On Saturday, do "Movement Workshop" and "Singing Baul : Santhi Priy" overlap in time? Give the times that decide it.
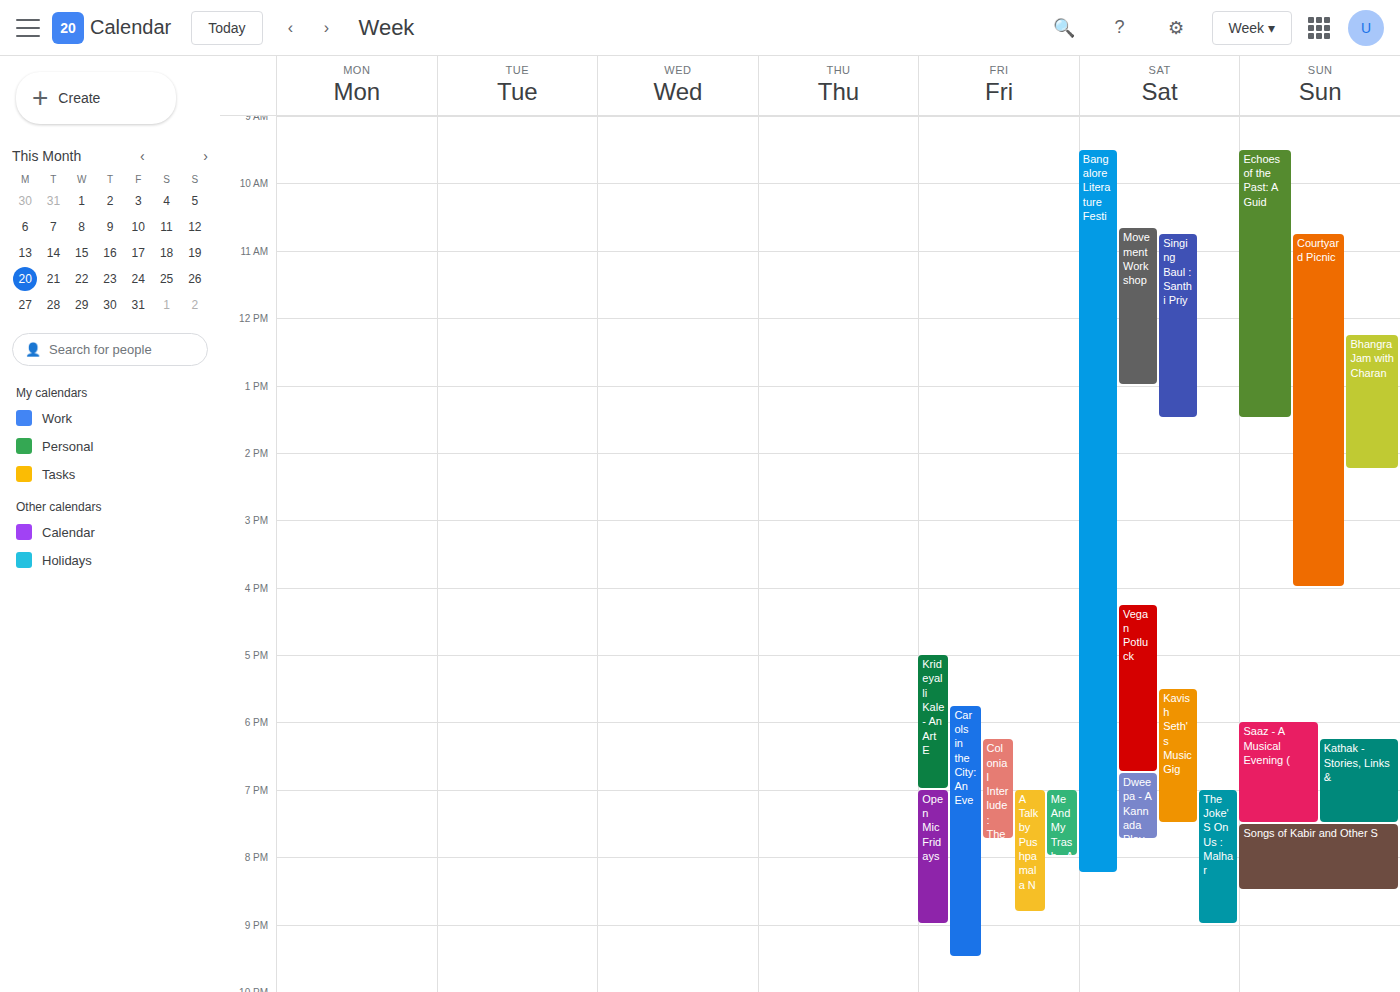
"Singing Baul : Santhi Priy" starts at 10:45 AM, before "Movement Workshop" ends at 1:00 PM -- they overlap.